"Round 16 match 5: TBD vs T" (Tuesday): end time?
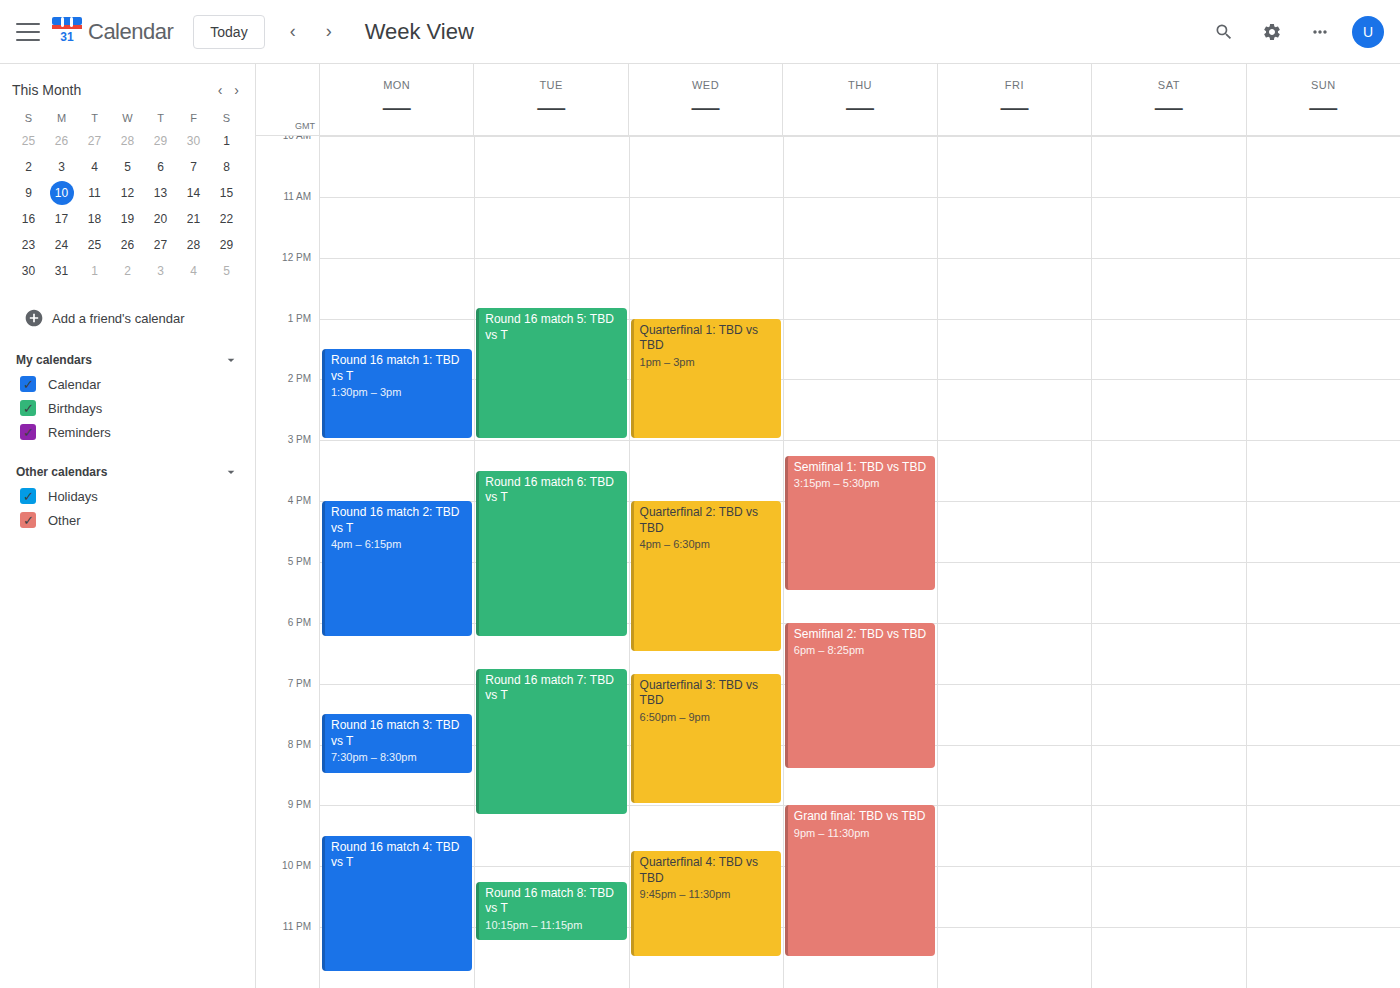
3:00 PM